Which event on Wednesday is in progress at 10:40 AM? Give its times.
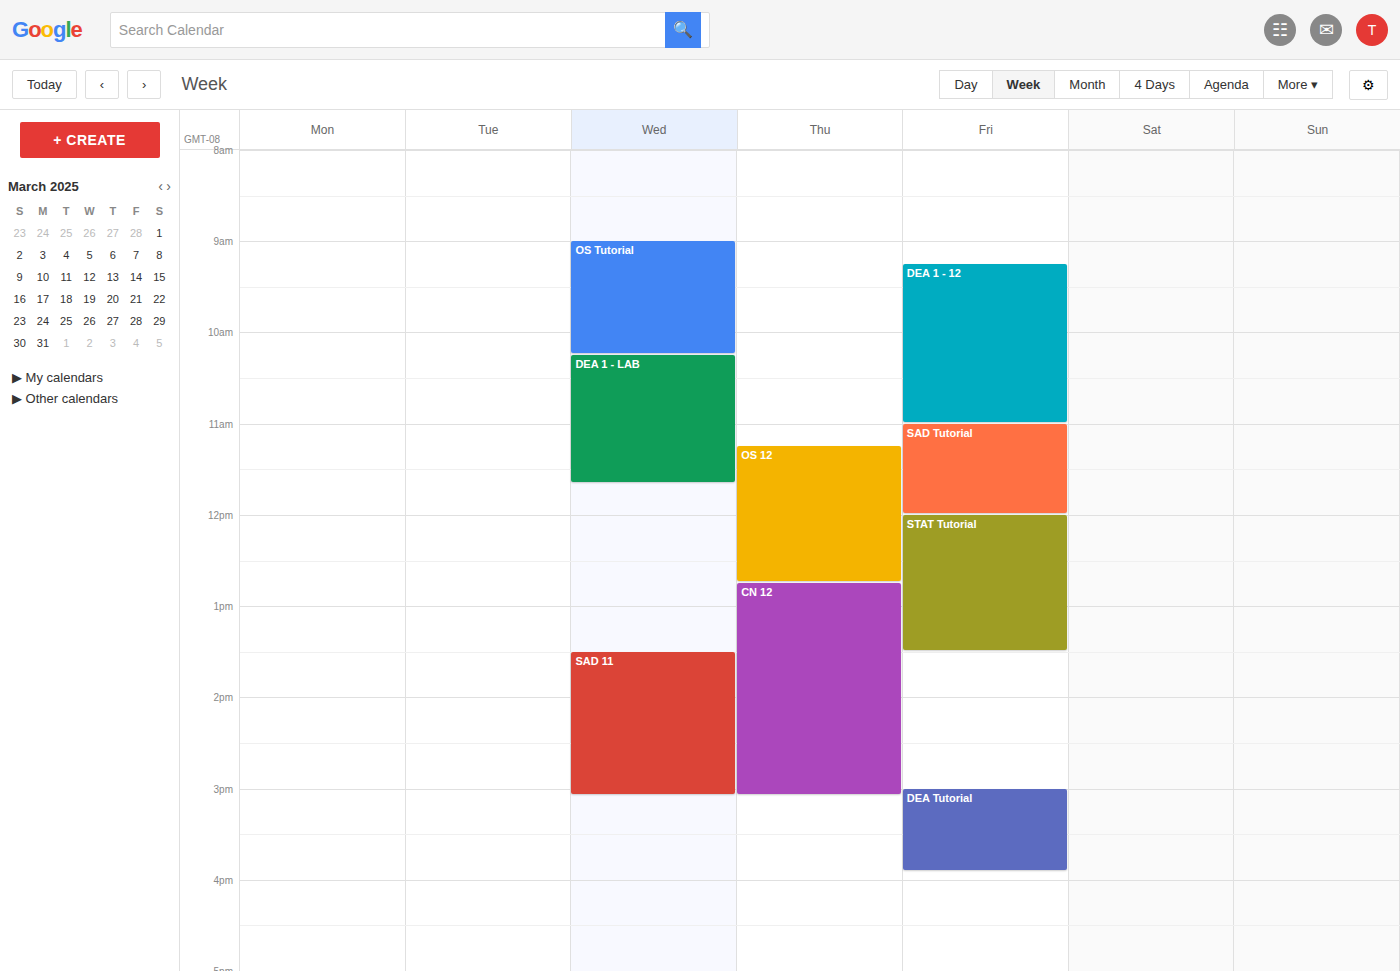
"DEA 1 - LAB", 10:15 AM to 11:40 AM